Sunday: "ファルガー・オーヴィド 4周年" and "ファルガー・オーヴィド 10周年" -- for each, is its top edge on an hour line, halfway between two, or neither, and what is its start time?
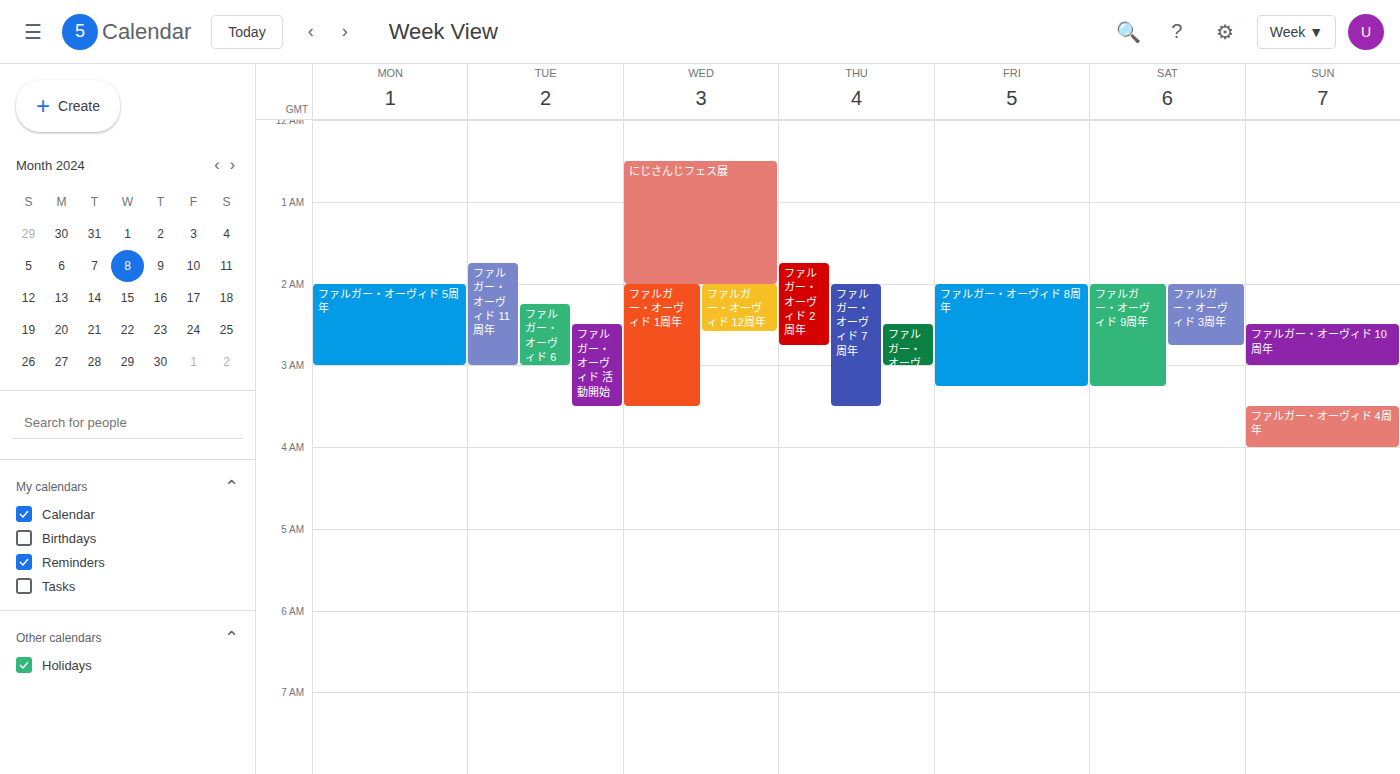
"ファルガー・オーヴィド 4周年": 3:30 AM, halfway between the 3 AM and 4 AM lines. "ファルガー・オーヴィド 10周年": 2:30 AM, halfway between the 2 AM and 3 AM lines.